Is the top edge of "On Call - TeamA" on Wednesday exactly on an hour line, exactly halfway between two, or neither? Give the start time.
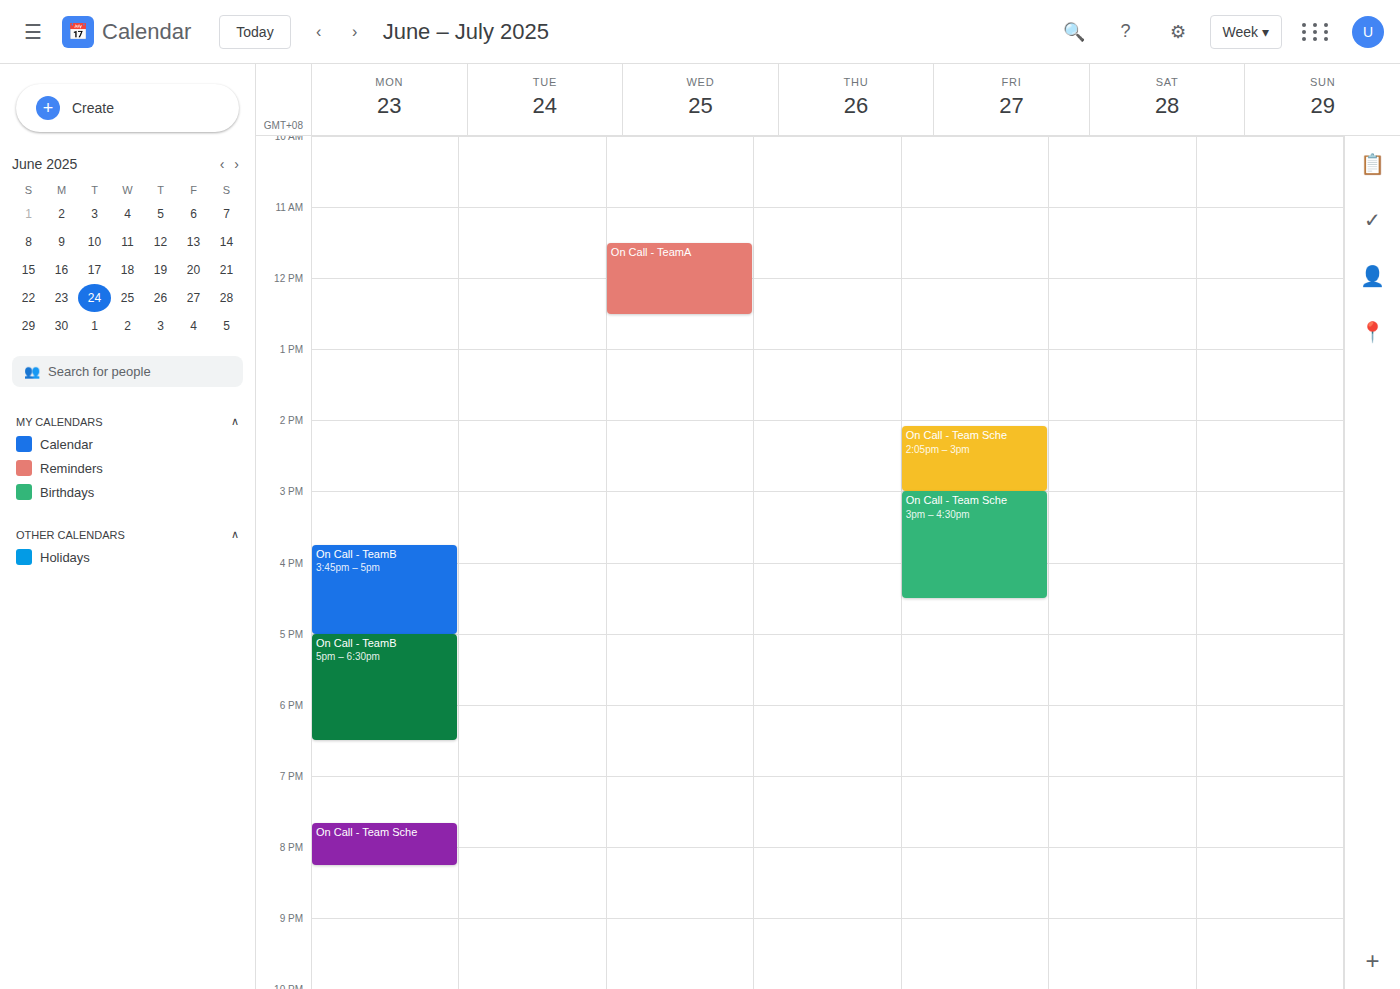
11:30 AM -- halfway between the 11 AM and 12 PM lines.